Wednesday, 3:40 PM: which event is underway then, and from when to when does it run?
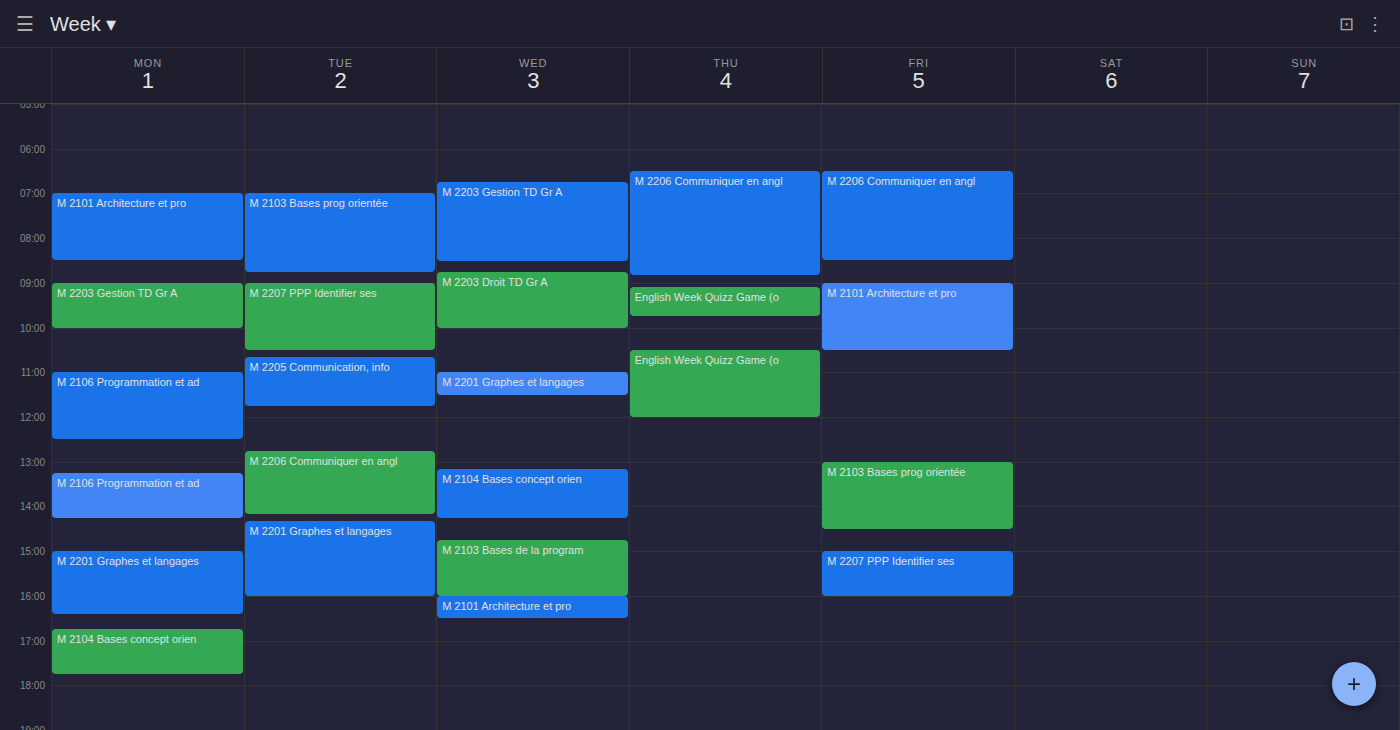
"M 2103 Bases de la program", 2:45 PM to 4:00 PM